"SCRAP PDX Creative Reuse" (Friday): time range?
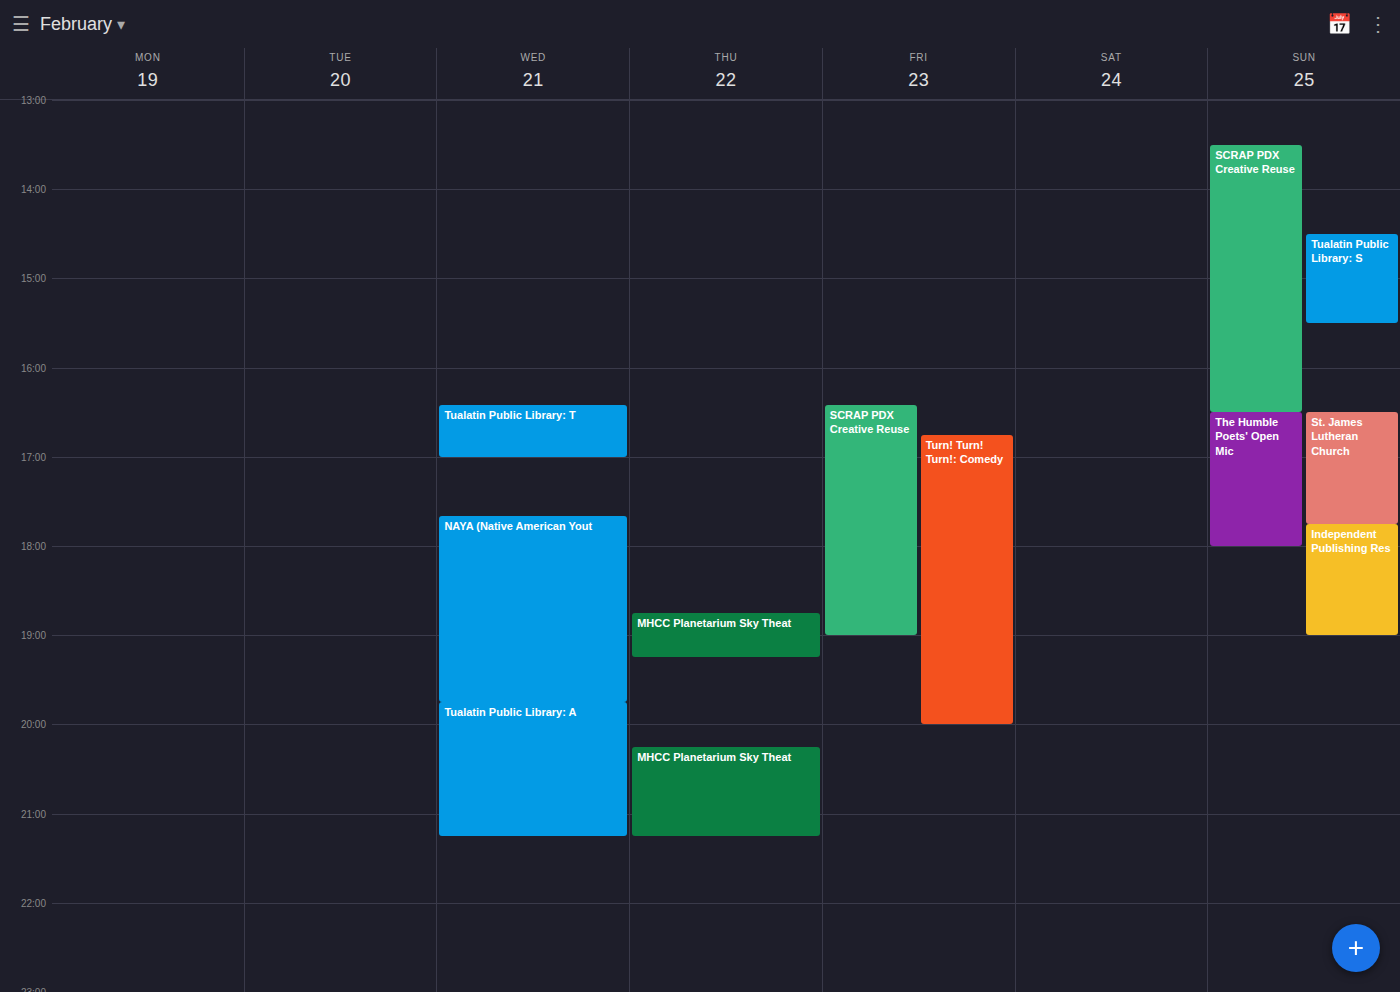
4:25 PM to 7:00 PM